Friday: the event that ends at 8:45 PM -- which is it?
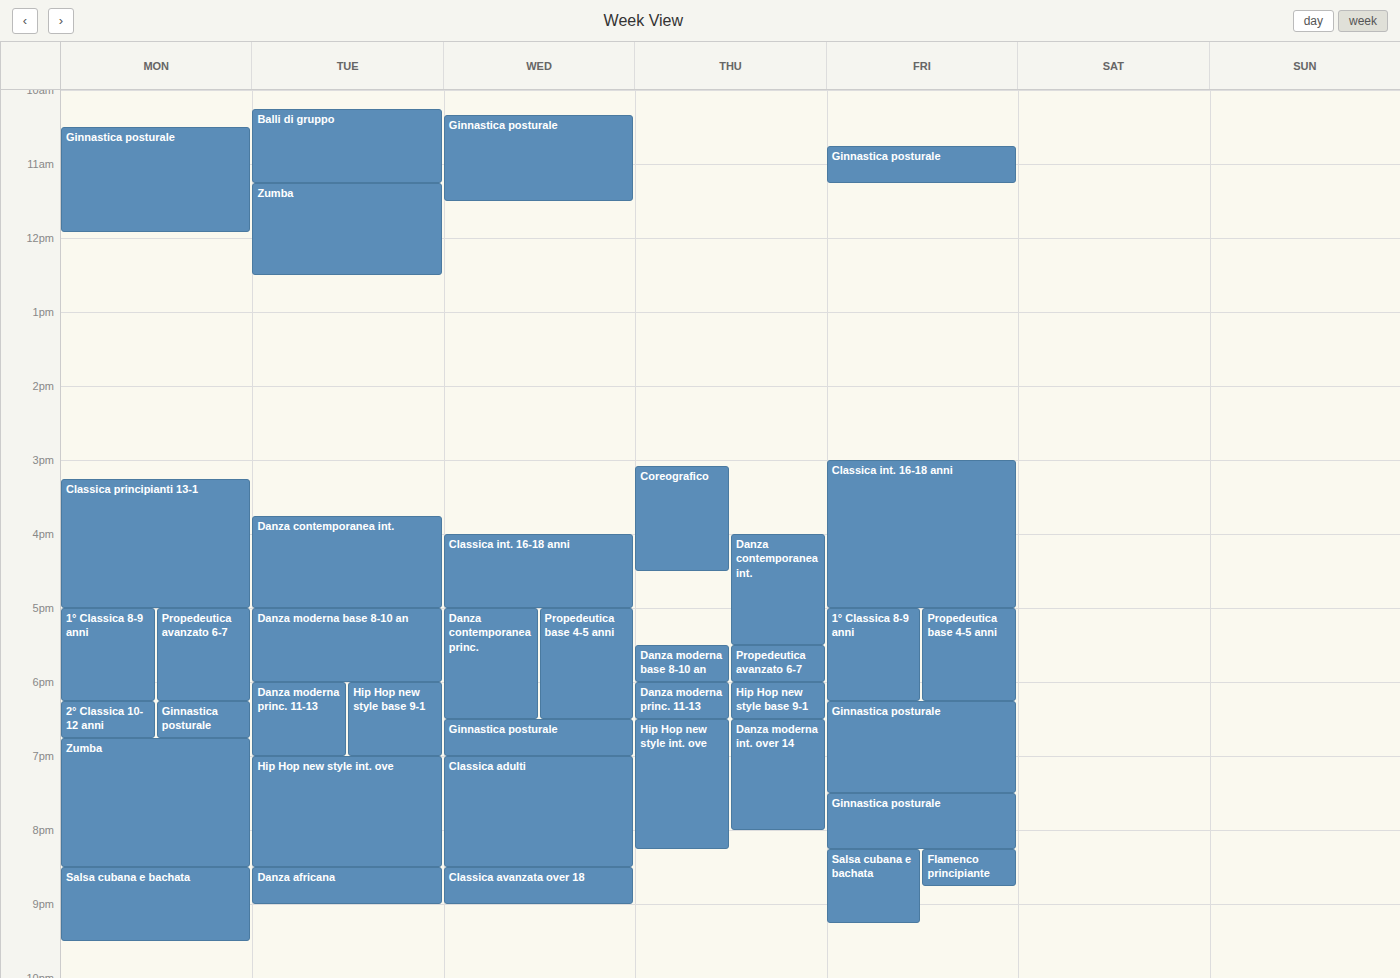
"Flamenco principiante"